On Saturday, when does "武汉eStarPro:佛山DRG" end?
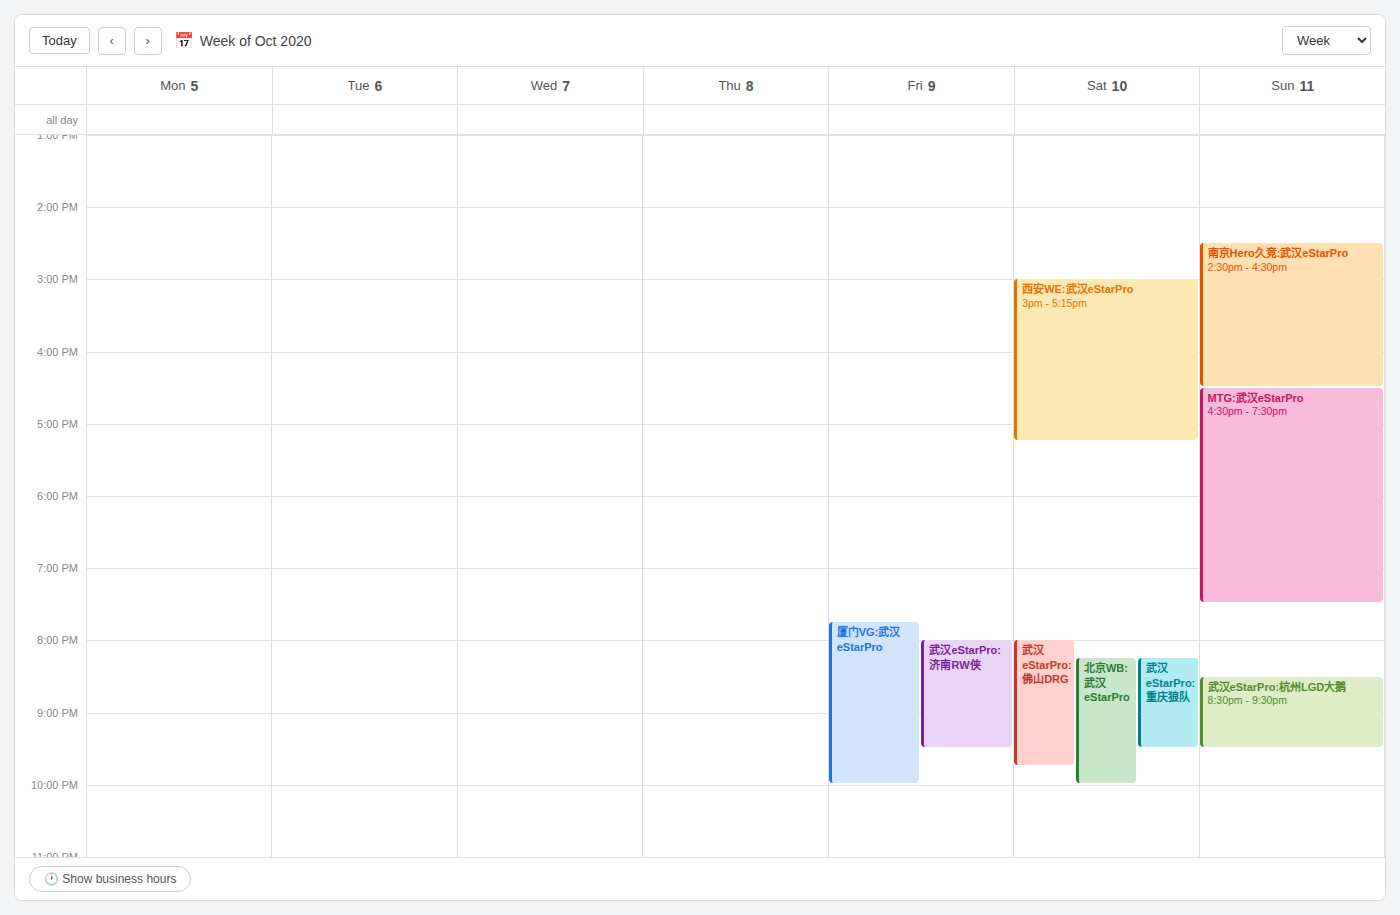
9:45 PM